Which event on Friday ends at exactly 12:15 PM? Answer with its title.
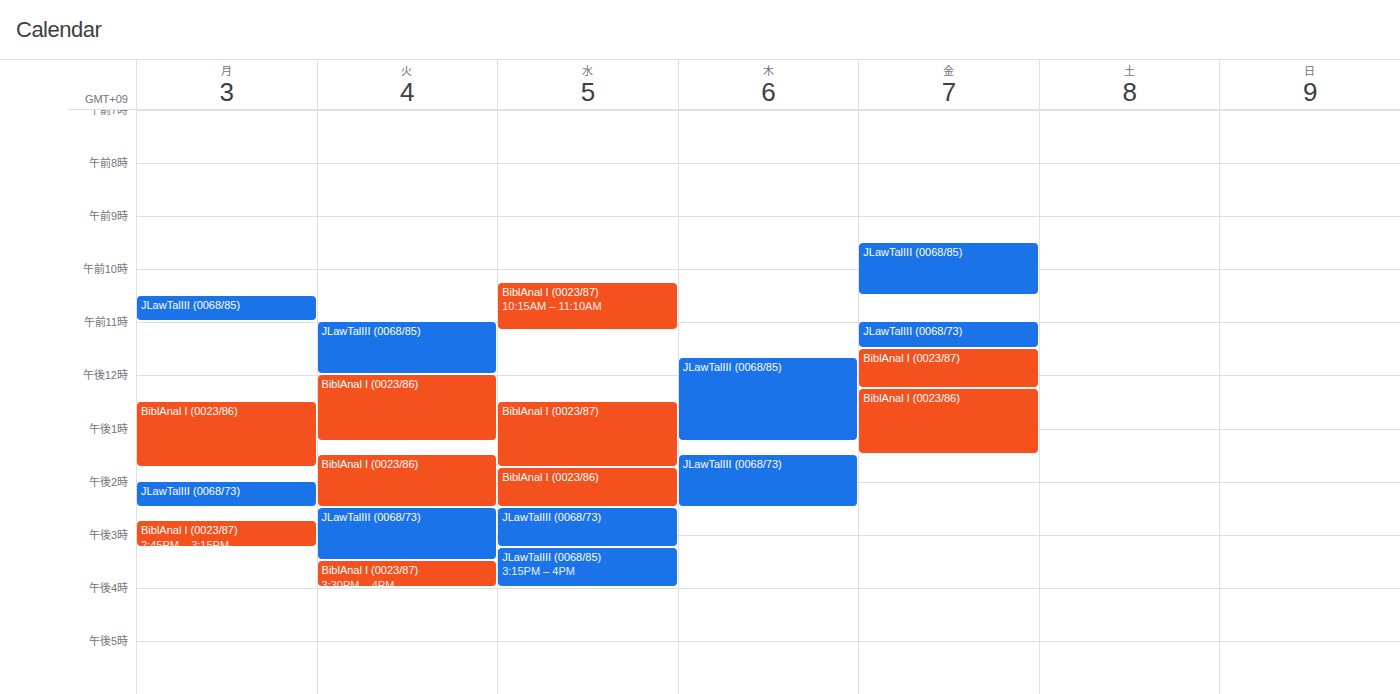
"BiblAnal I (0023/87)"